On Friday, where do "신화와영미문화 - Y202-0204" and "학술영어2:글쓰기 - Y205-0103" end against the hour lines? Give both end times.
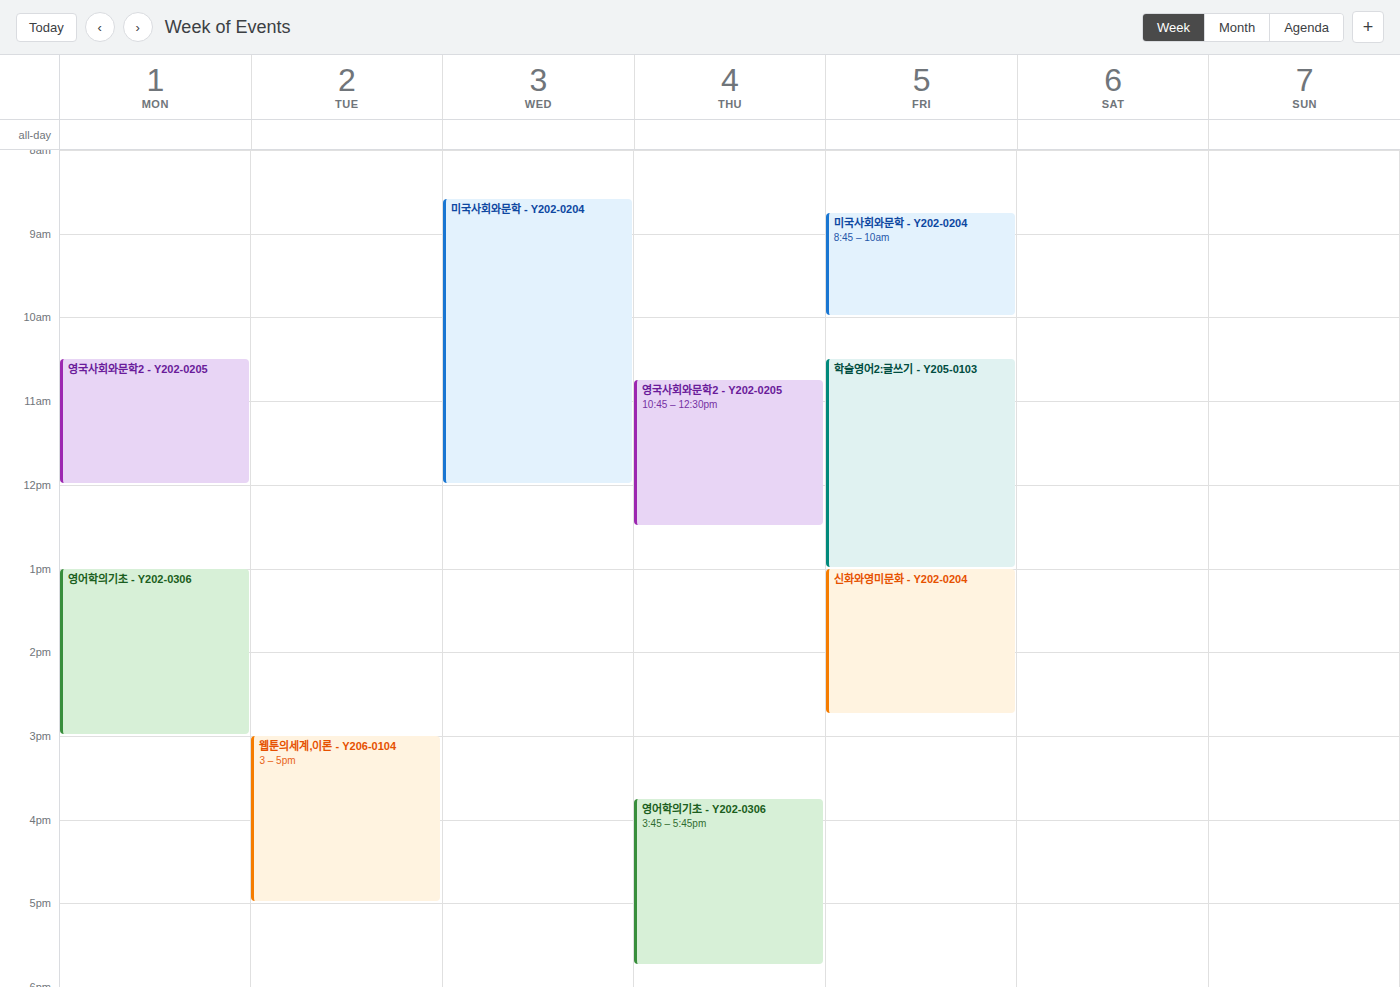
"신화와영미문화 - Y202-0204": 14:45, neither: three quarters of the way from the 14:00 line to the 15:00 line. "학술영어2:글쓰기 - Y205-0103": 13:00, exactly on the 13:00 line.